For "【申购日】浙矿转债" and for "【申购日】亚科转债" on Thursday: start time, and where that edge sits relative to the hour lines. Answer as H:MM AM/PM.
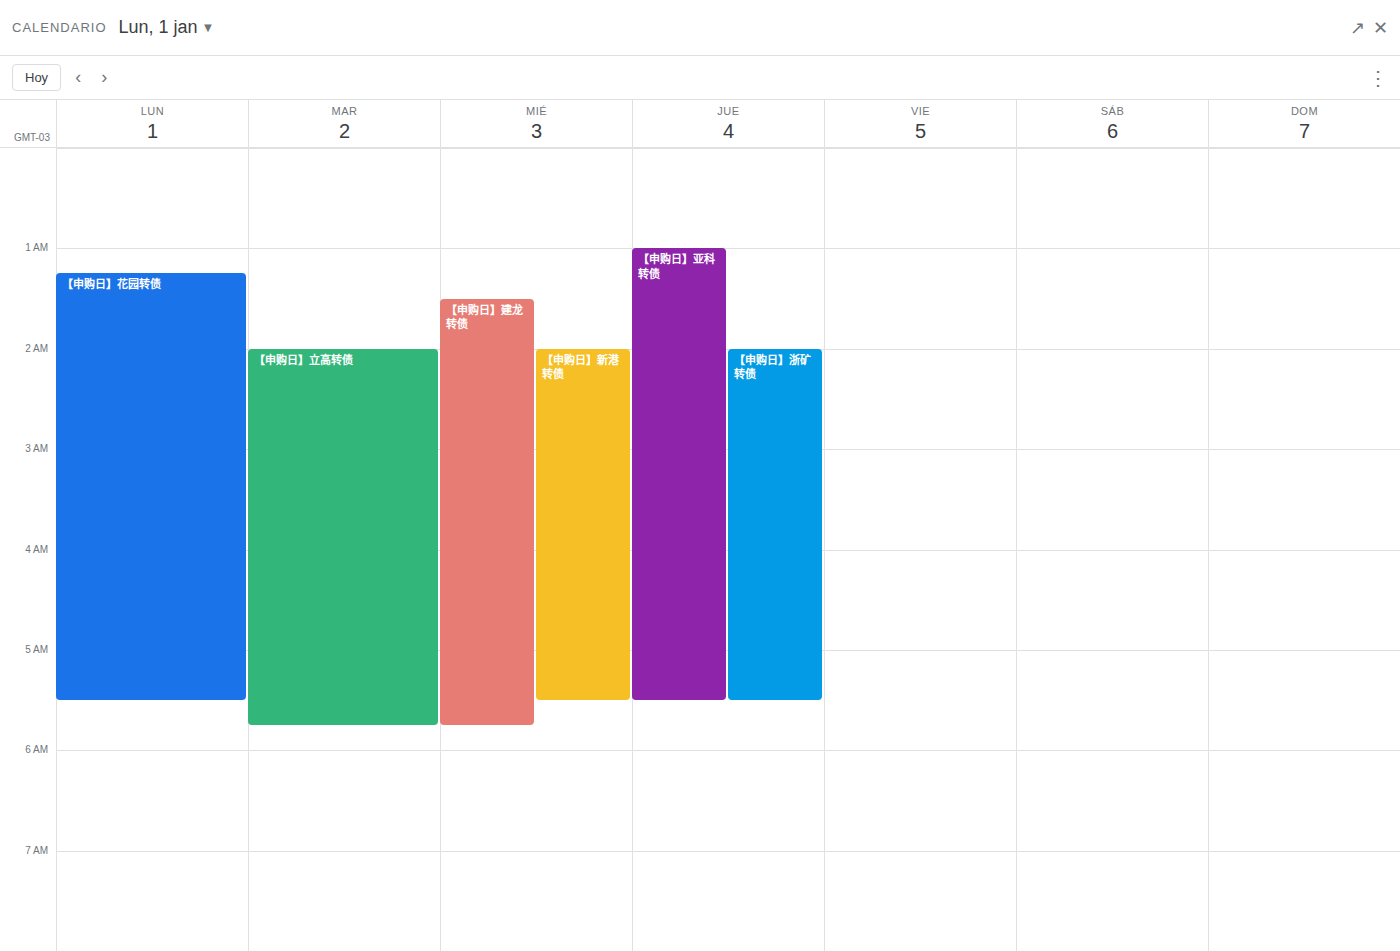
"【申购日】浙矿转债": 2:00 AM, exactly on the 2 AM line. "【申购日】亚科转债": 1:00 AM, exactly on the 1 AM line.